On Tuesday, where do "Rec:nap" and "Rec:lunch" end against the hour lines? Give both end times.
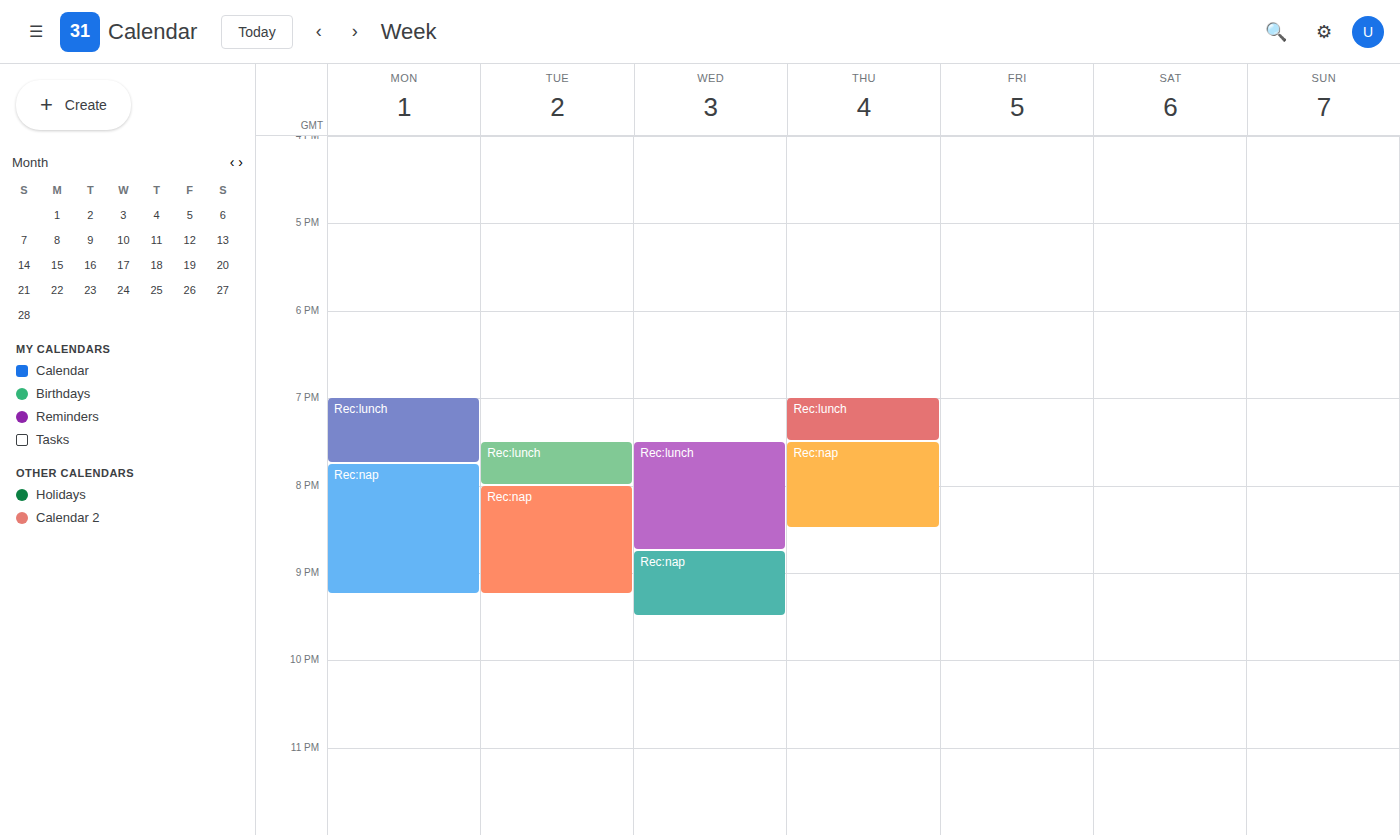
"Rec:nap": 9:15 PM, neither: a quarter of the way from the 9 PM line to the 10 PM line. "Rec:lunch": 8:00 PM, exactly on the 8 PM line.